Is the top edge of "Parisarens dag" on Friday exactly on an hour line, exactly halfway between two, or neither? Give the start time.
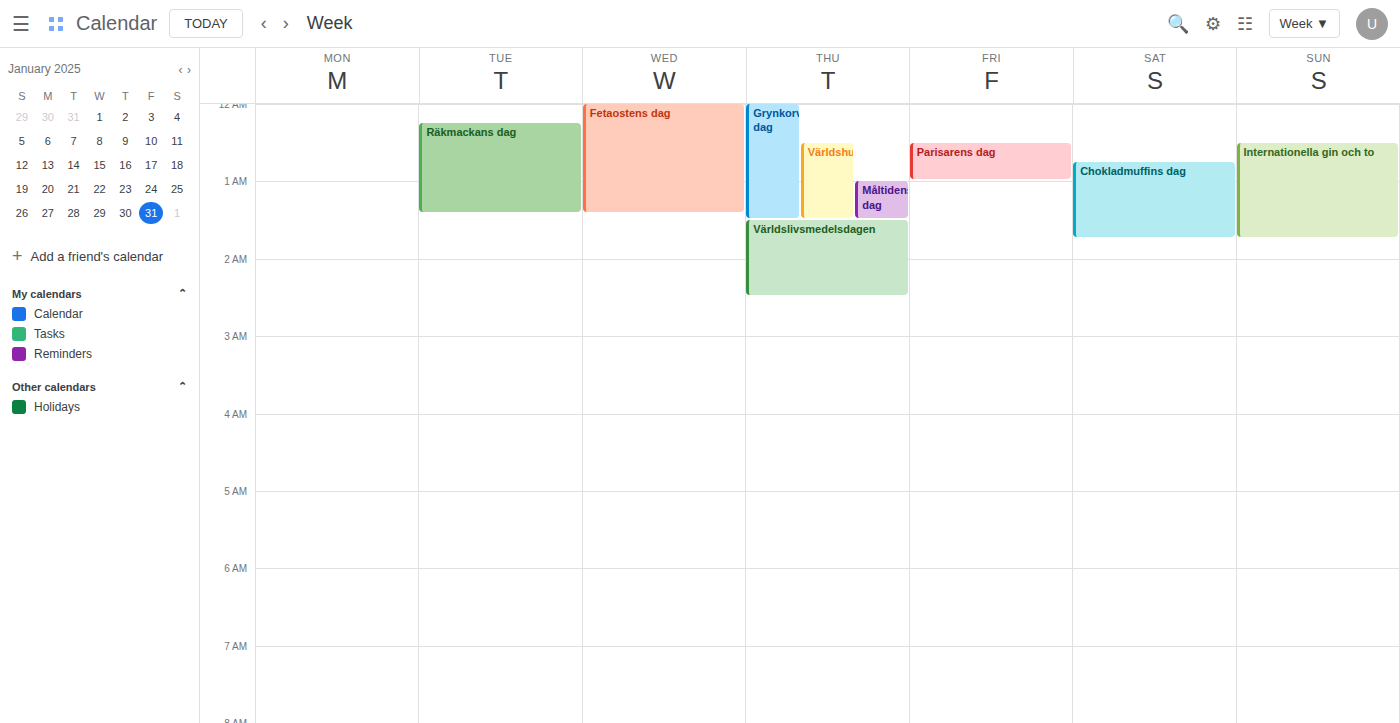
12:30 AM -- halfway between the 12 AM and 1 AM lines.